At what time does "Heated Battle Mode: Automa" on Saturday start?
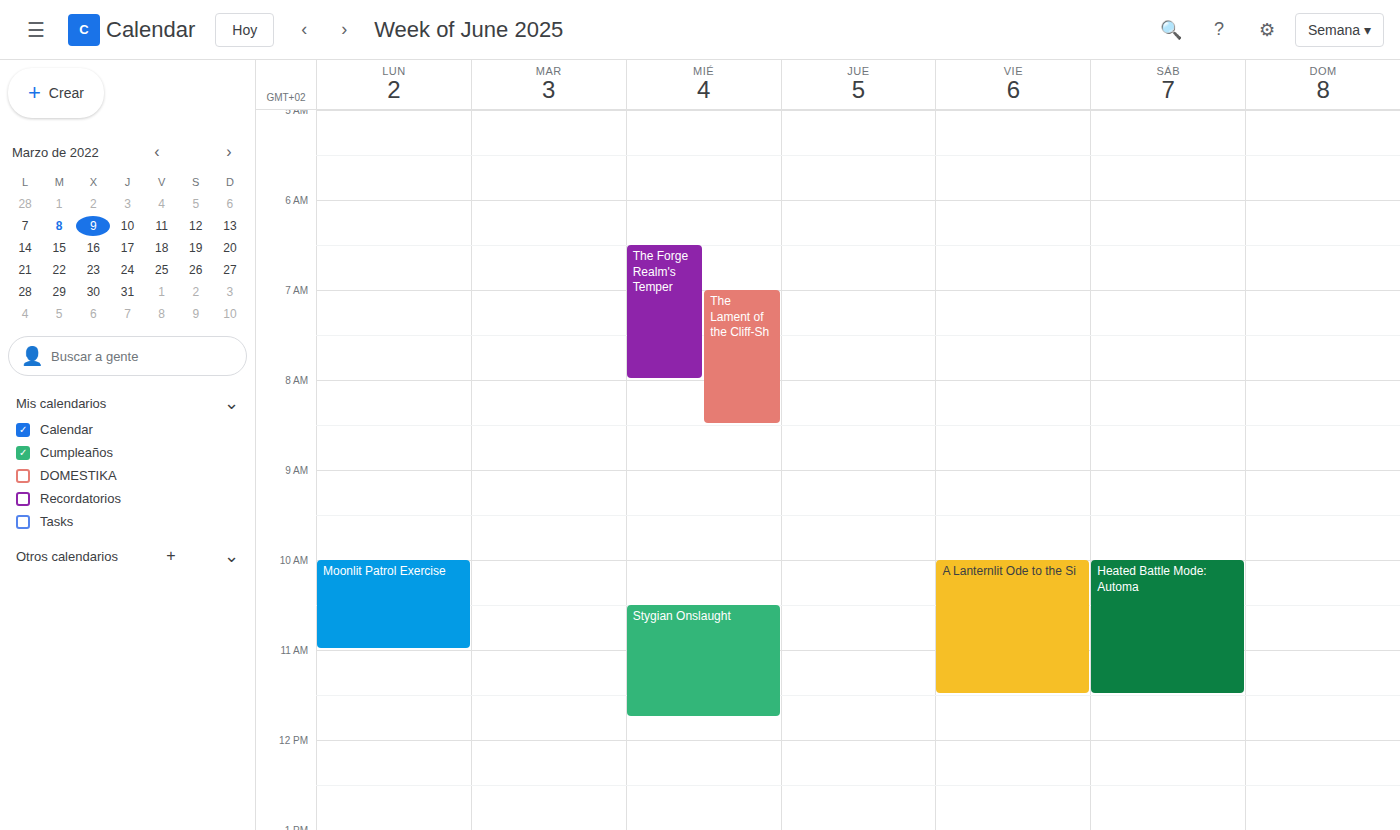
10:00 AM